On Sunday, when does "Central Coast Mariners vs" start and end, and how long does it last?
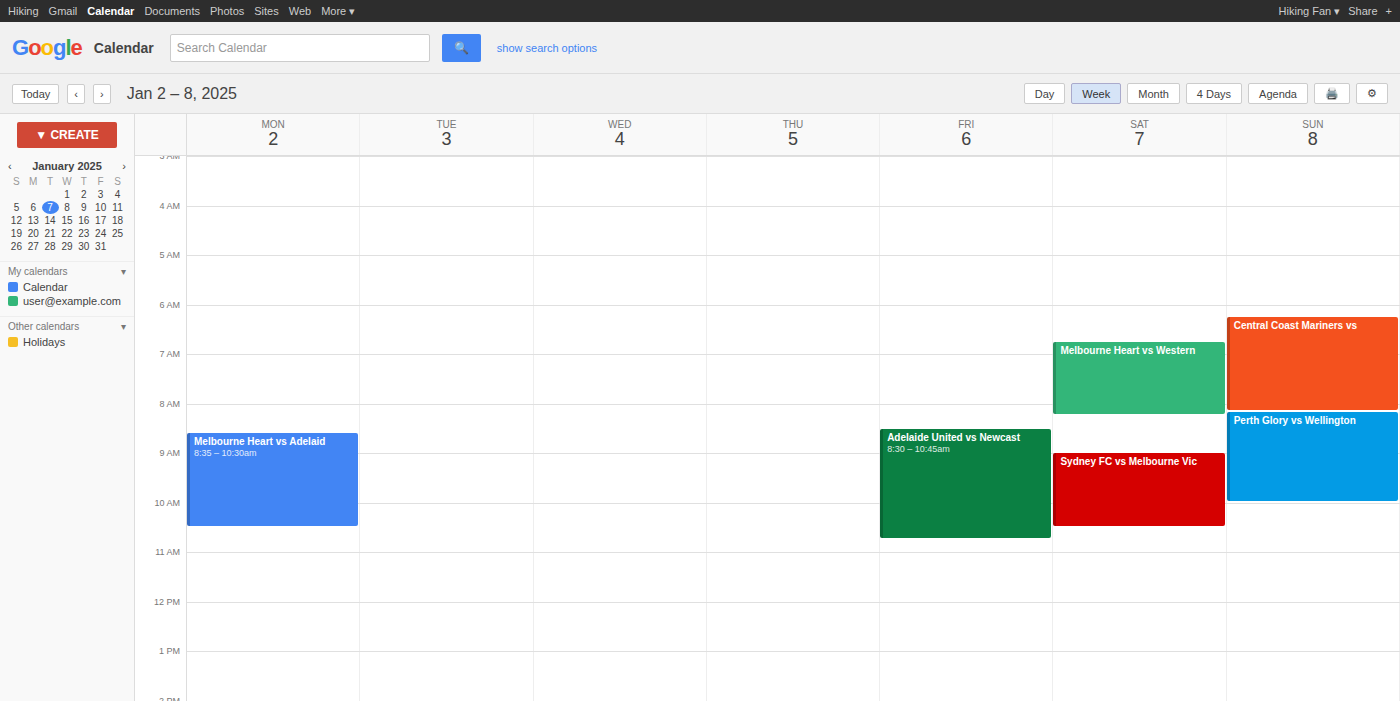
6:15 AM to 8:10 AM, 1 hour 55 minutes